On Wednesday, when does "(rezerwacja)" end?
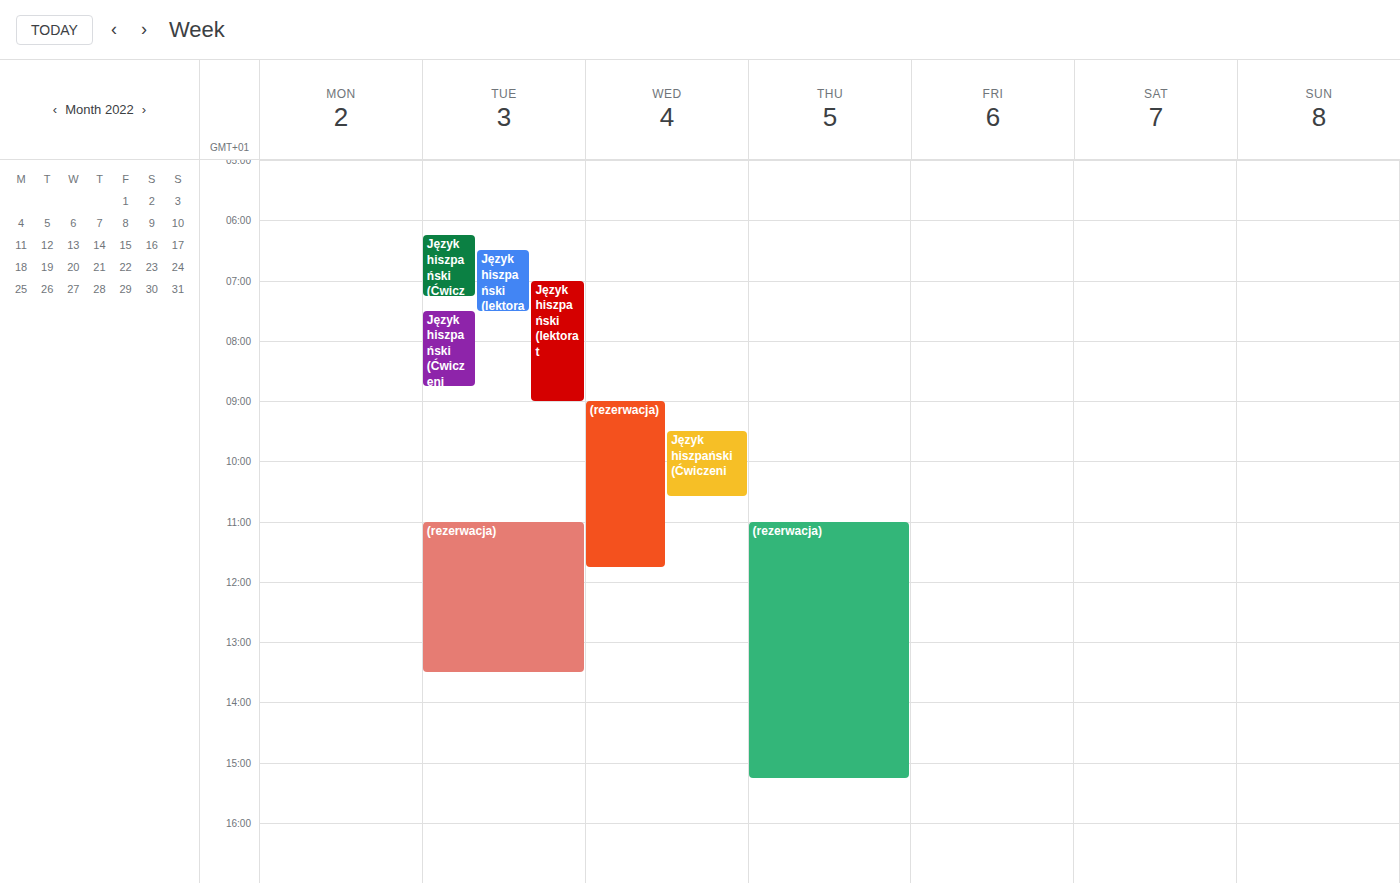
11:45 AM